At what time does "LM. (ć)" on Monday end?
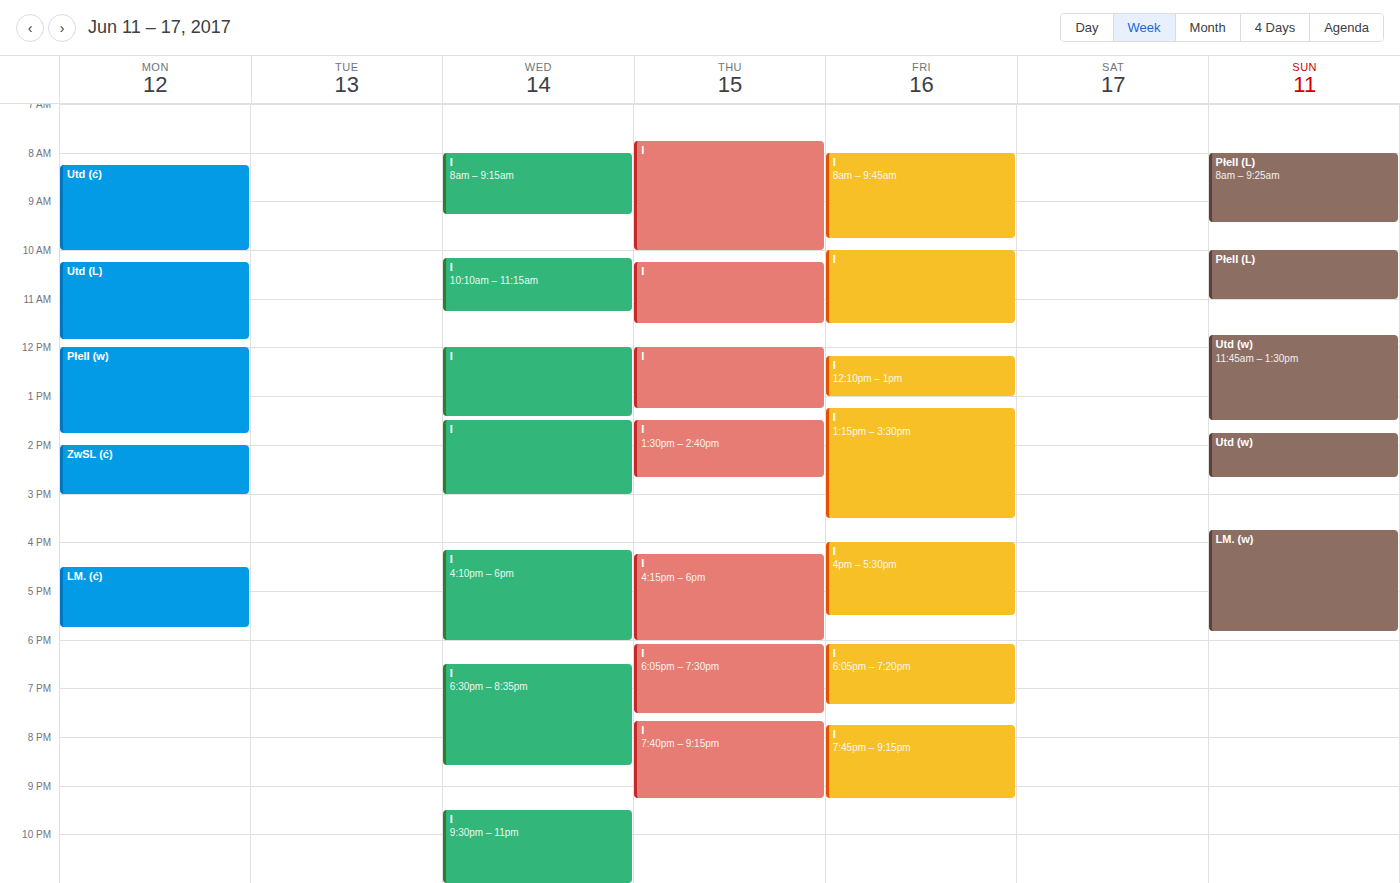
5:45 PM